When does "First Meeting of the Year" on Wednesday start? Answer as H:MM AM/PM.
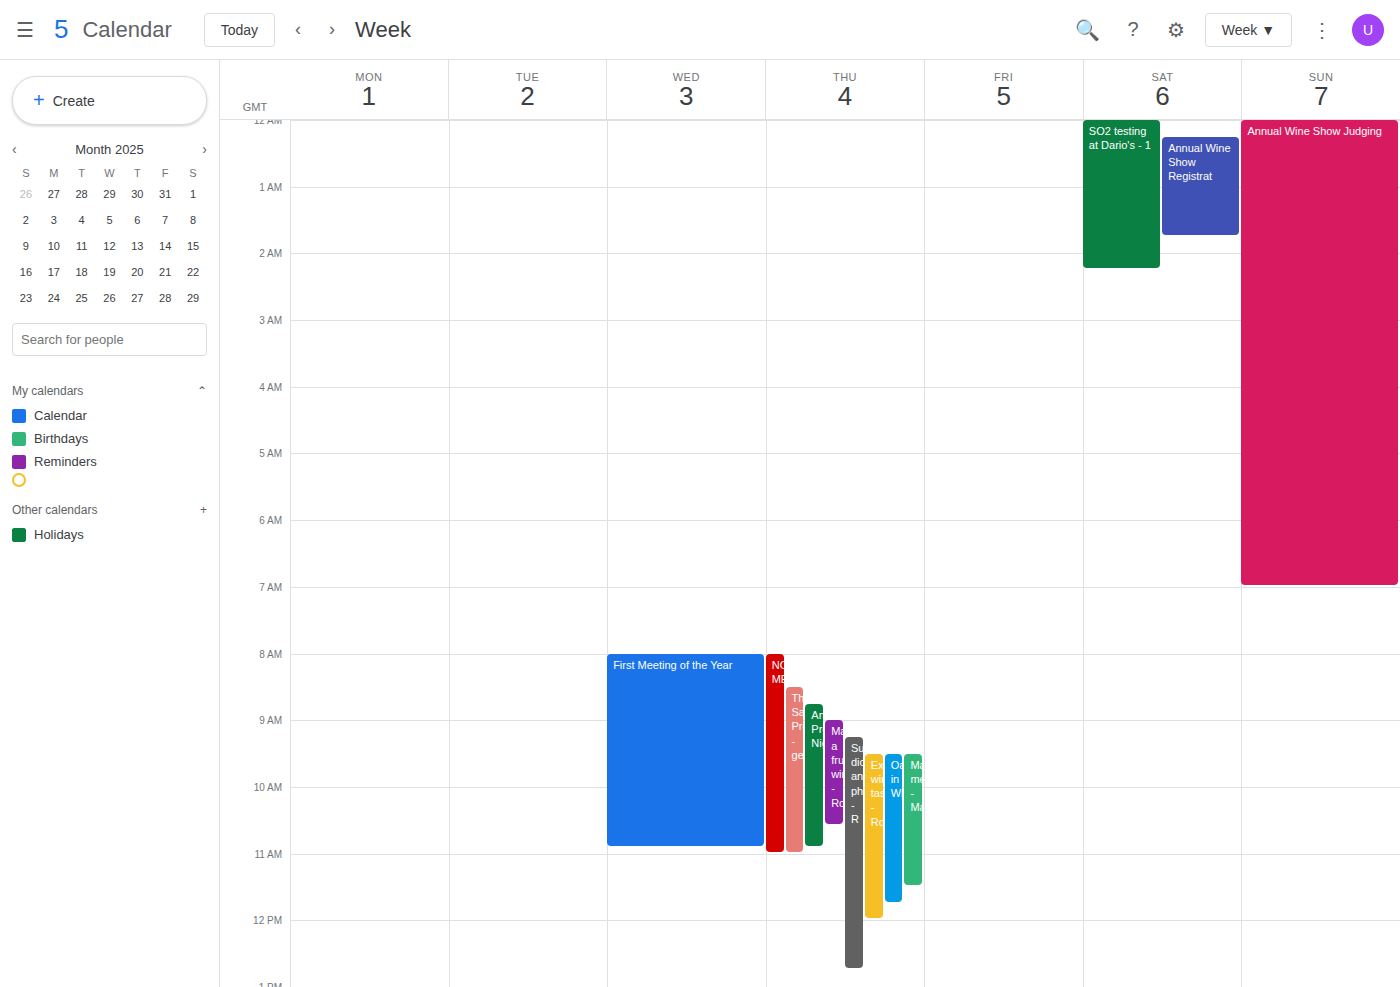
8:00 AM